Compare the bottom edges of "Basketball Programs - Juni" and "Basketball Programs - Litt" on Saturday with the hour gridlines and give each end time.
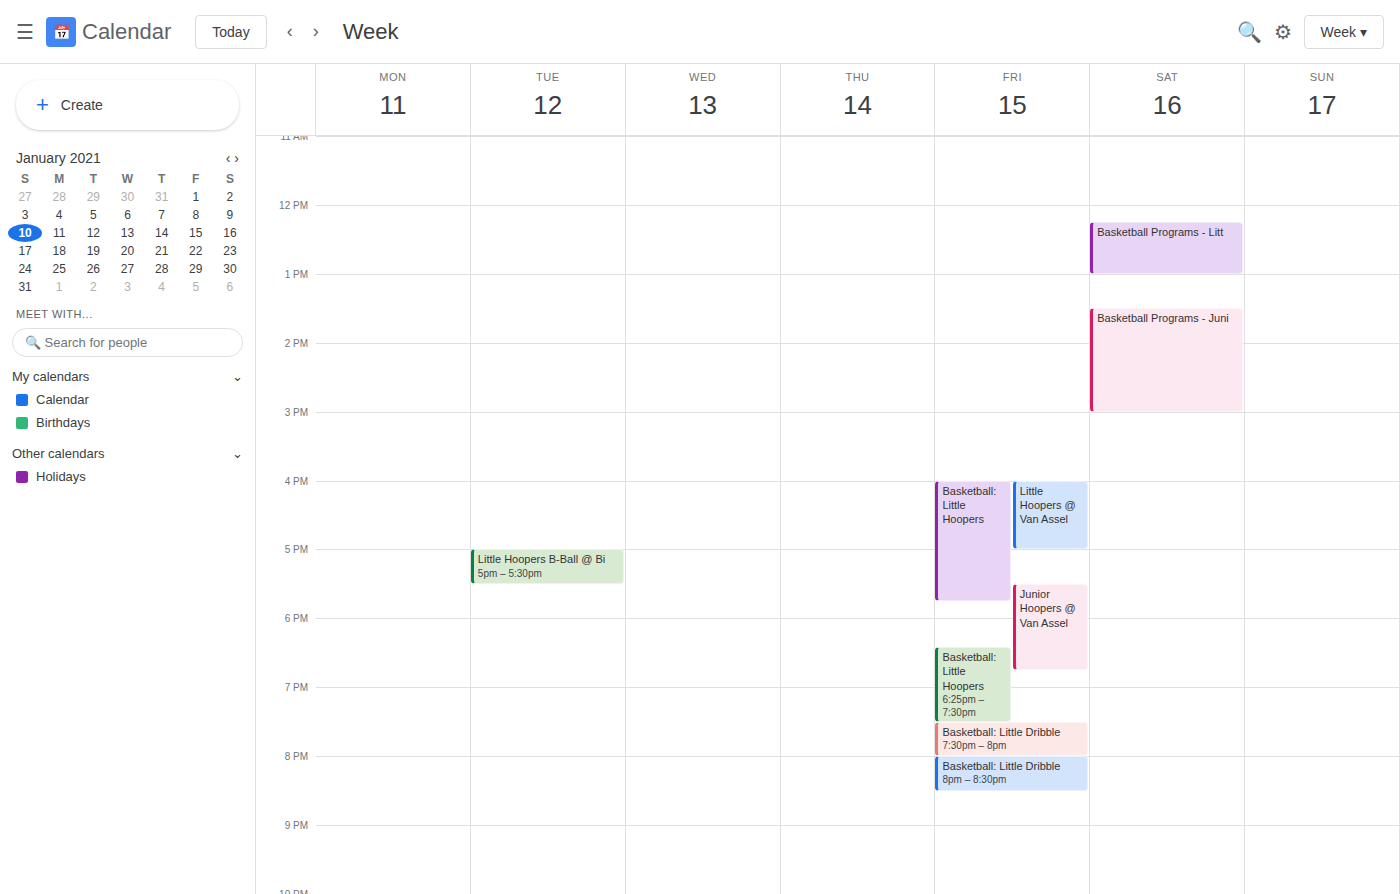
"Basketball Programs - Juni": 3:00 PM, exactly on the 3 PM line. "Basketball Programs - Litt": 1:00 PM, exactly on the 1 PM line.